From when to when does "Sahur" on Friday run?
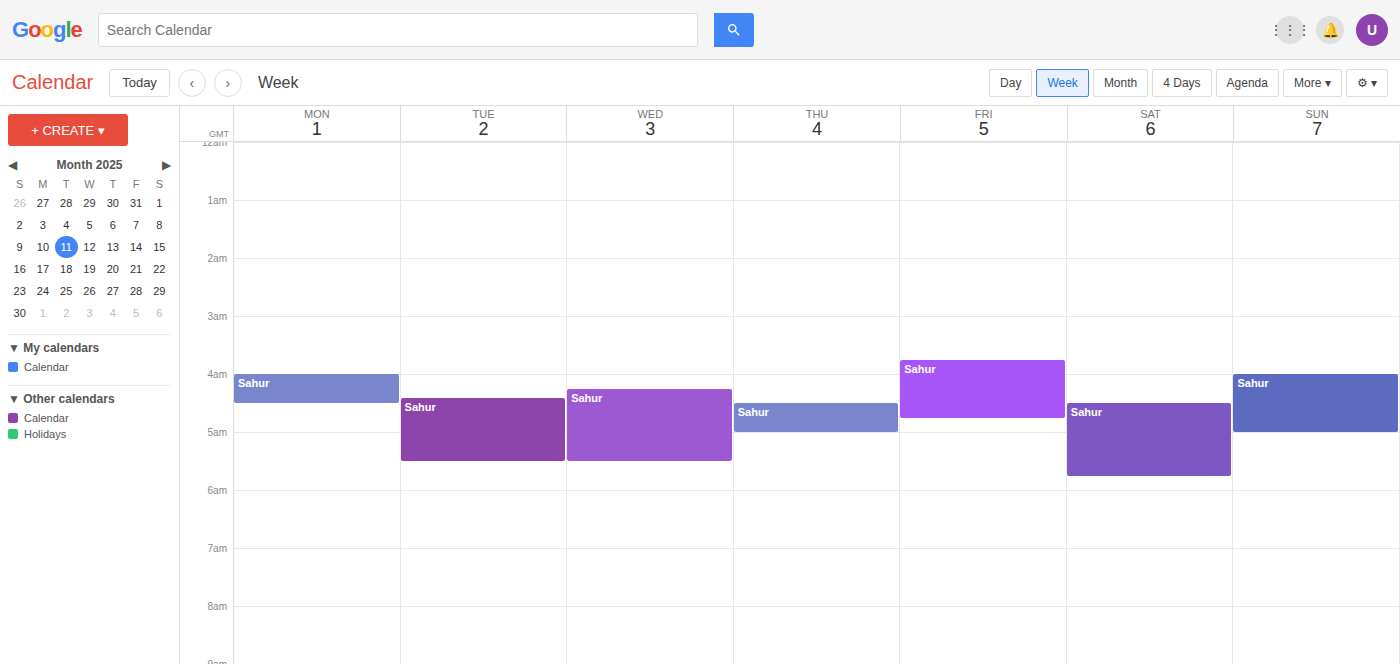
3:45 AM to 4:45 AM